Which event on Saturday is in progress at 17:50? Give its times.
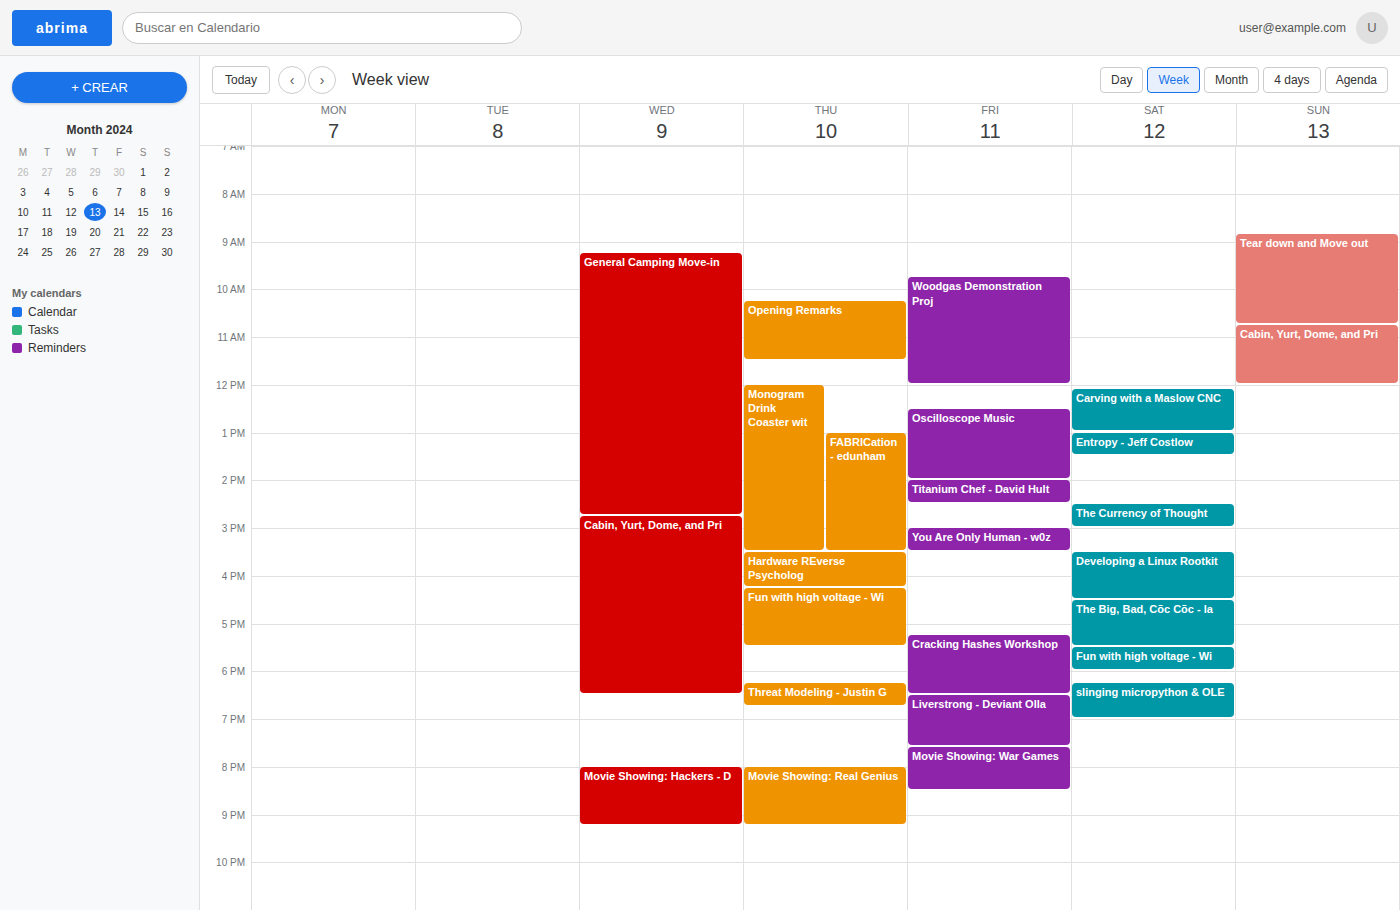
"Fun with high voltage - Wi", 17:30 to 18:00